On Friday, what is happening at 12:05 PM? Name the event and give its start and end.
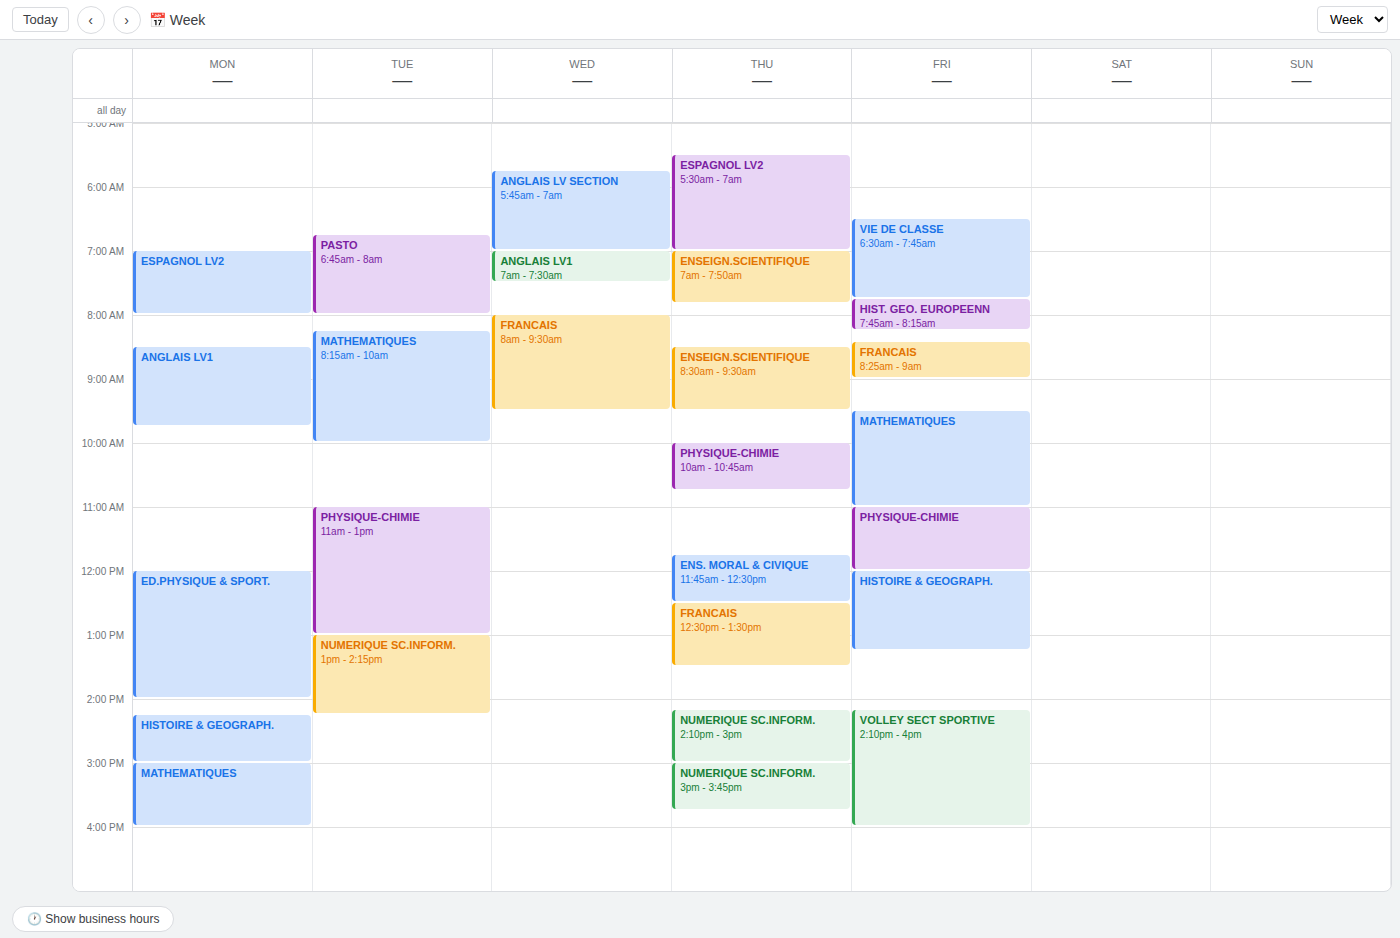
"HISTOIRE & GEOGRAPH.", 12:00 PM to 1:15 PM